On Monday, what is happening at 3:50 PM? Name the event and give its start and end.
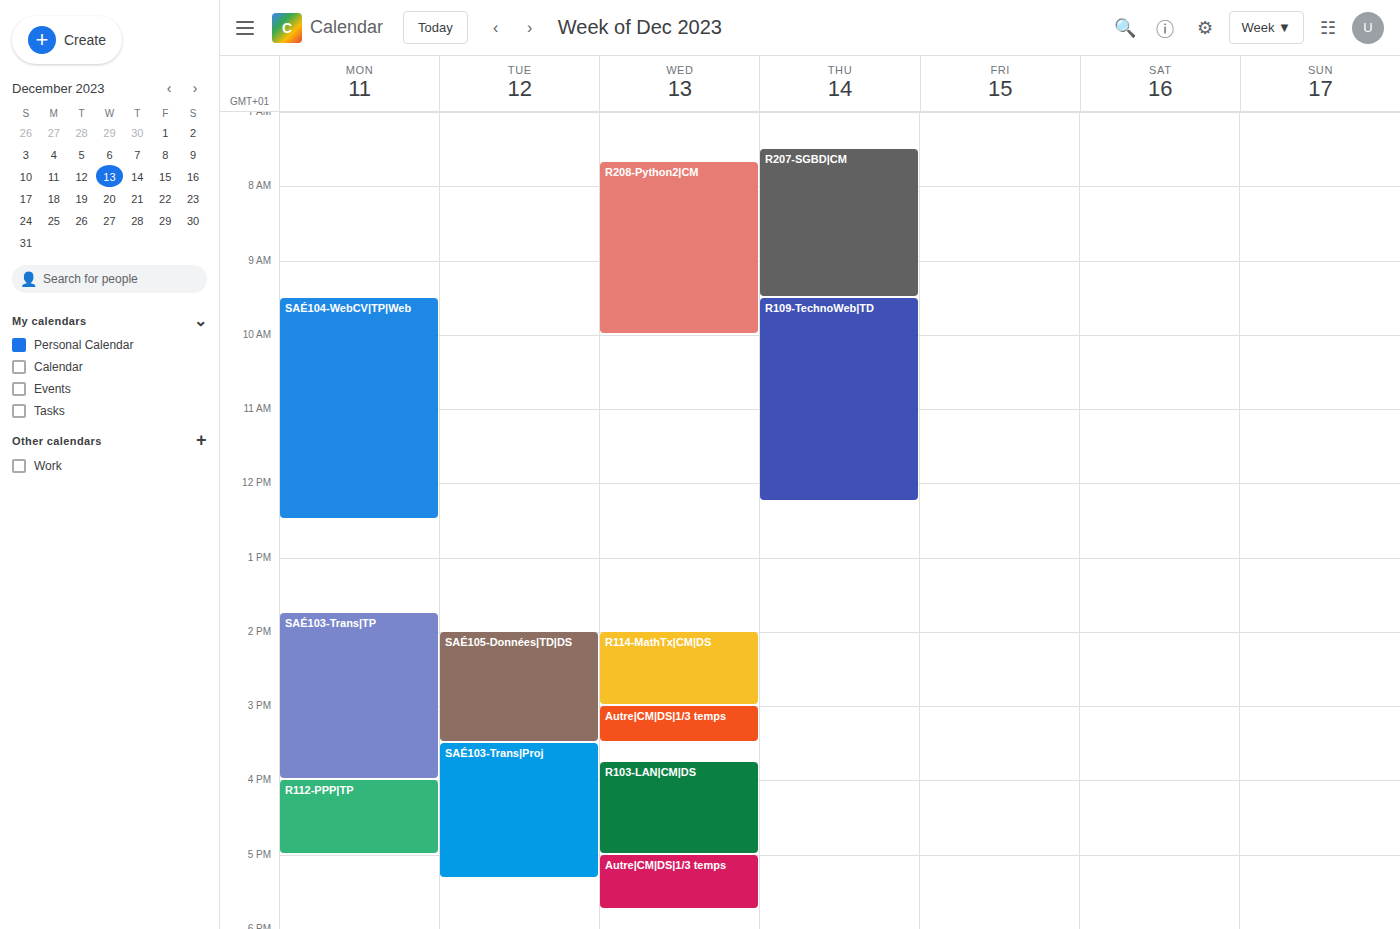
"SAÉ103-Trans|TP", 1:45 PM to 4:00 PM